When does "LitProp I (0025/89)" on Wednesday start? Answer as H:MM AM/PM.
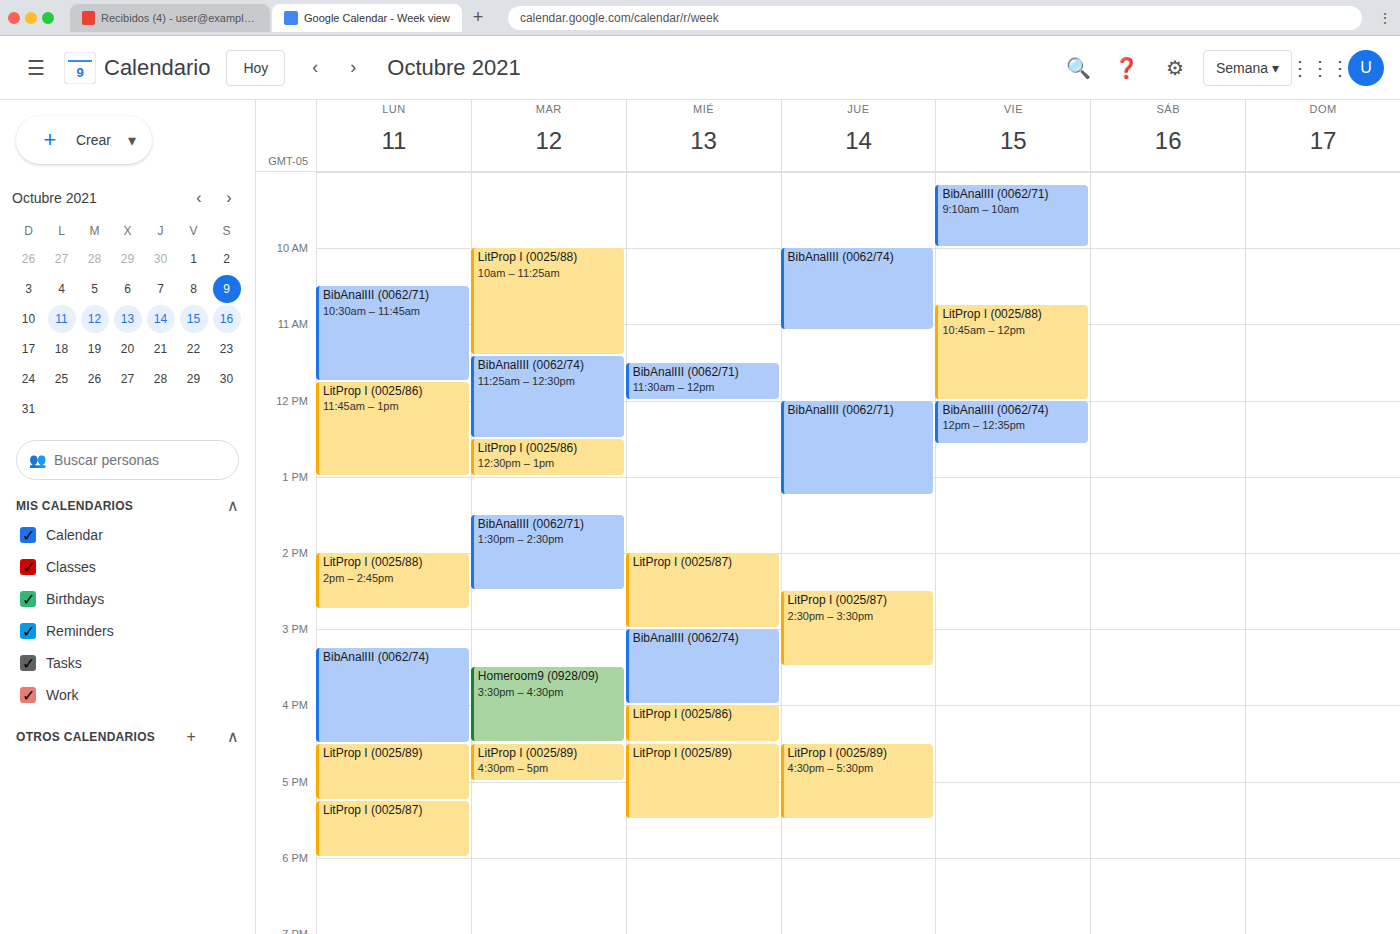
4:30 PM